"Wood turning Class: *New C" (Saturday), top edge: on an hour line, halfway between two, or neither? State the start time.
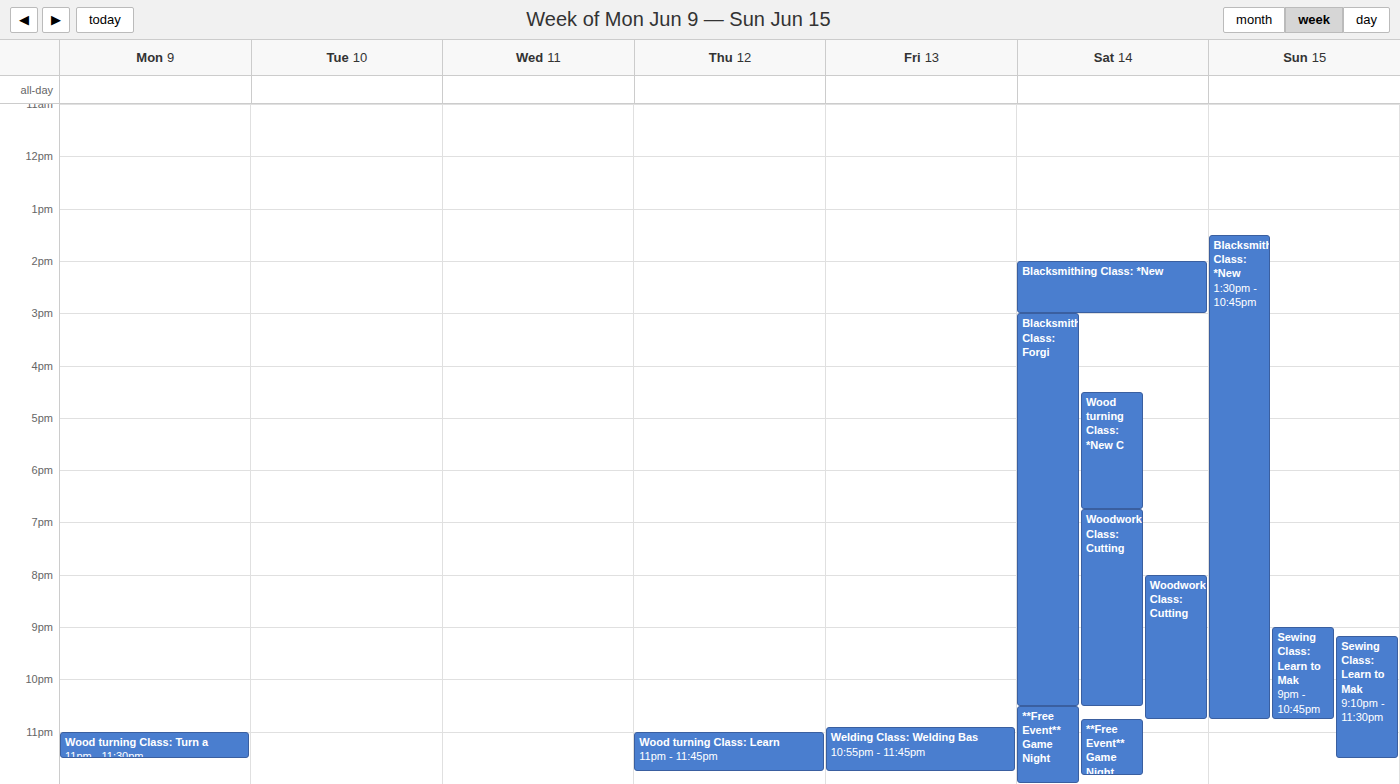
4:30 PM -- halfway between the 4 PM and 5 PM lines.